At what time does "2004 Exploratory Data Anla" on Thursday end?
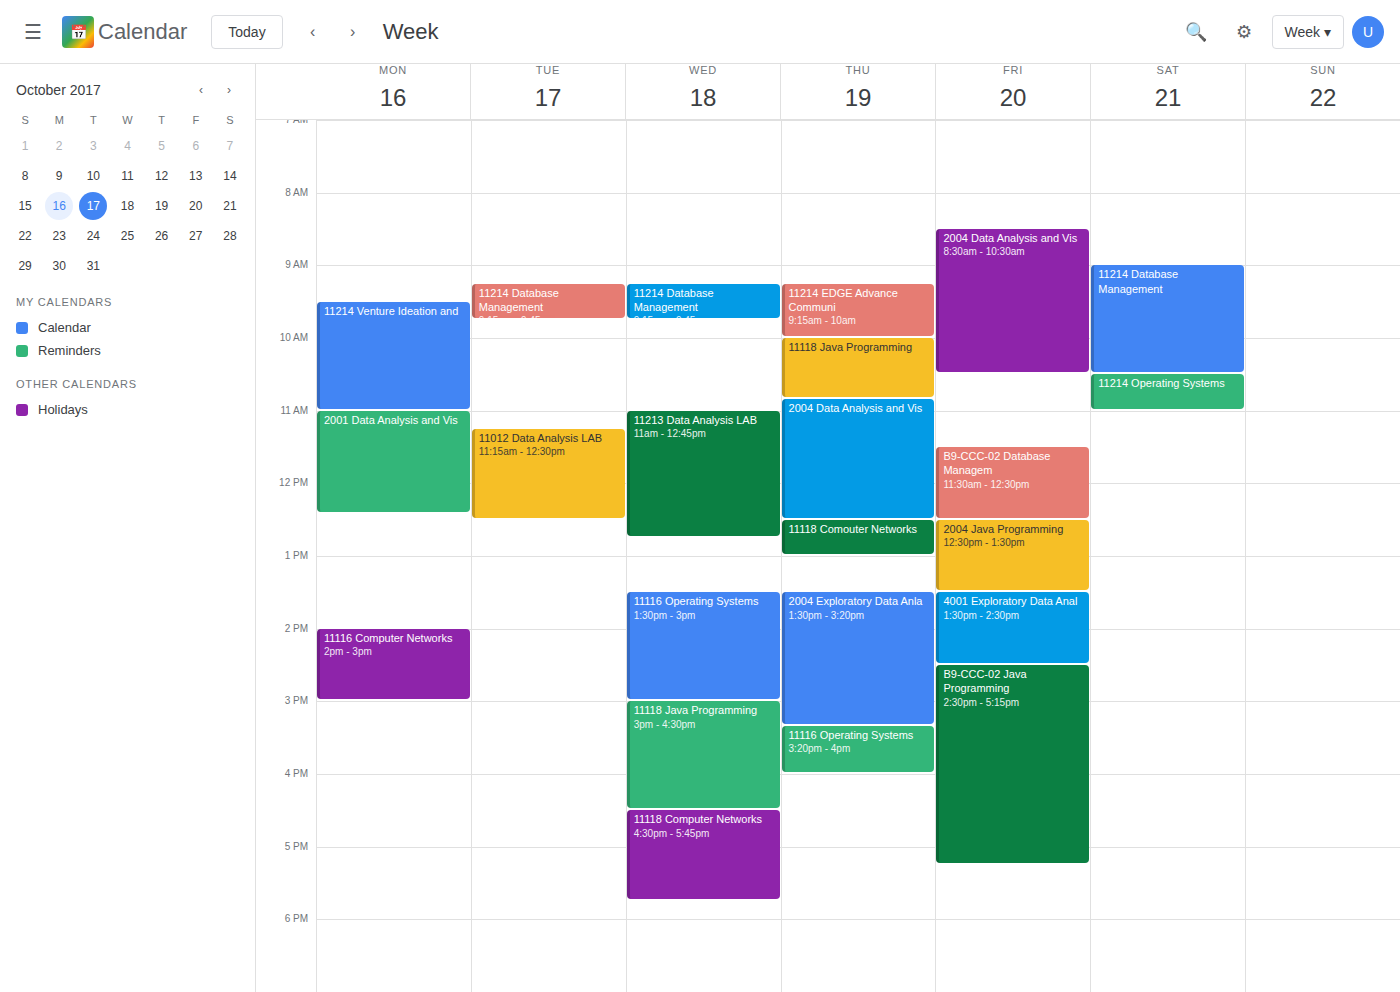
3:20 PM